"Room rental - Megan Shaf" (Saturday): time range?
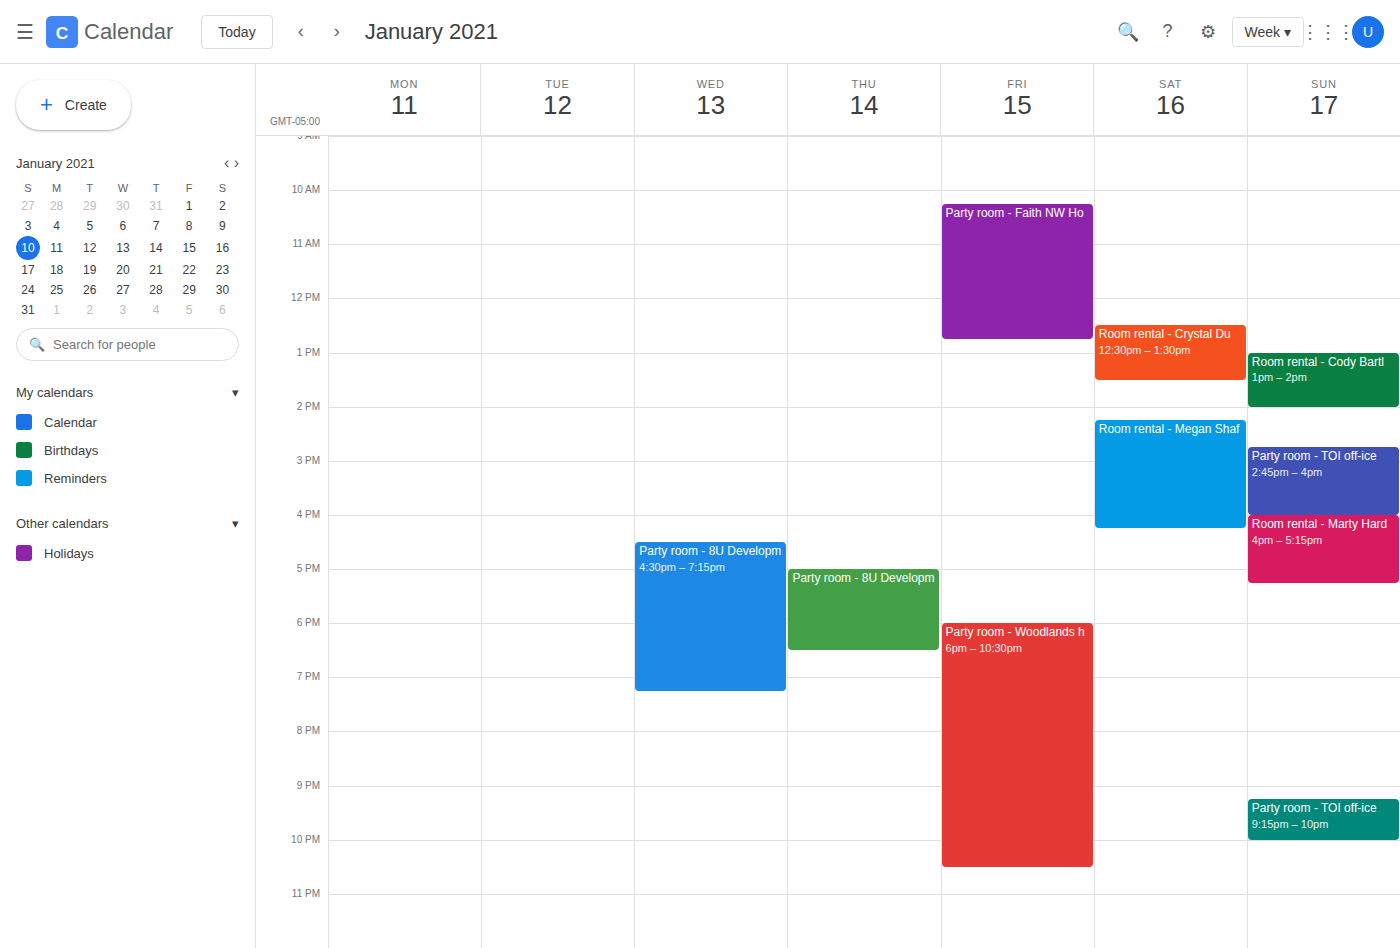
2:15 PM to 4:15 PM